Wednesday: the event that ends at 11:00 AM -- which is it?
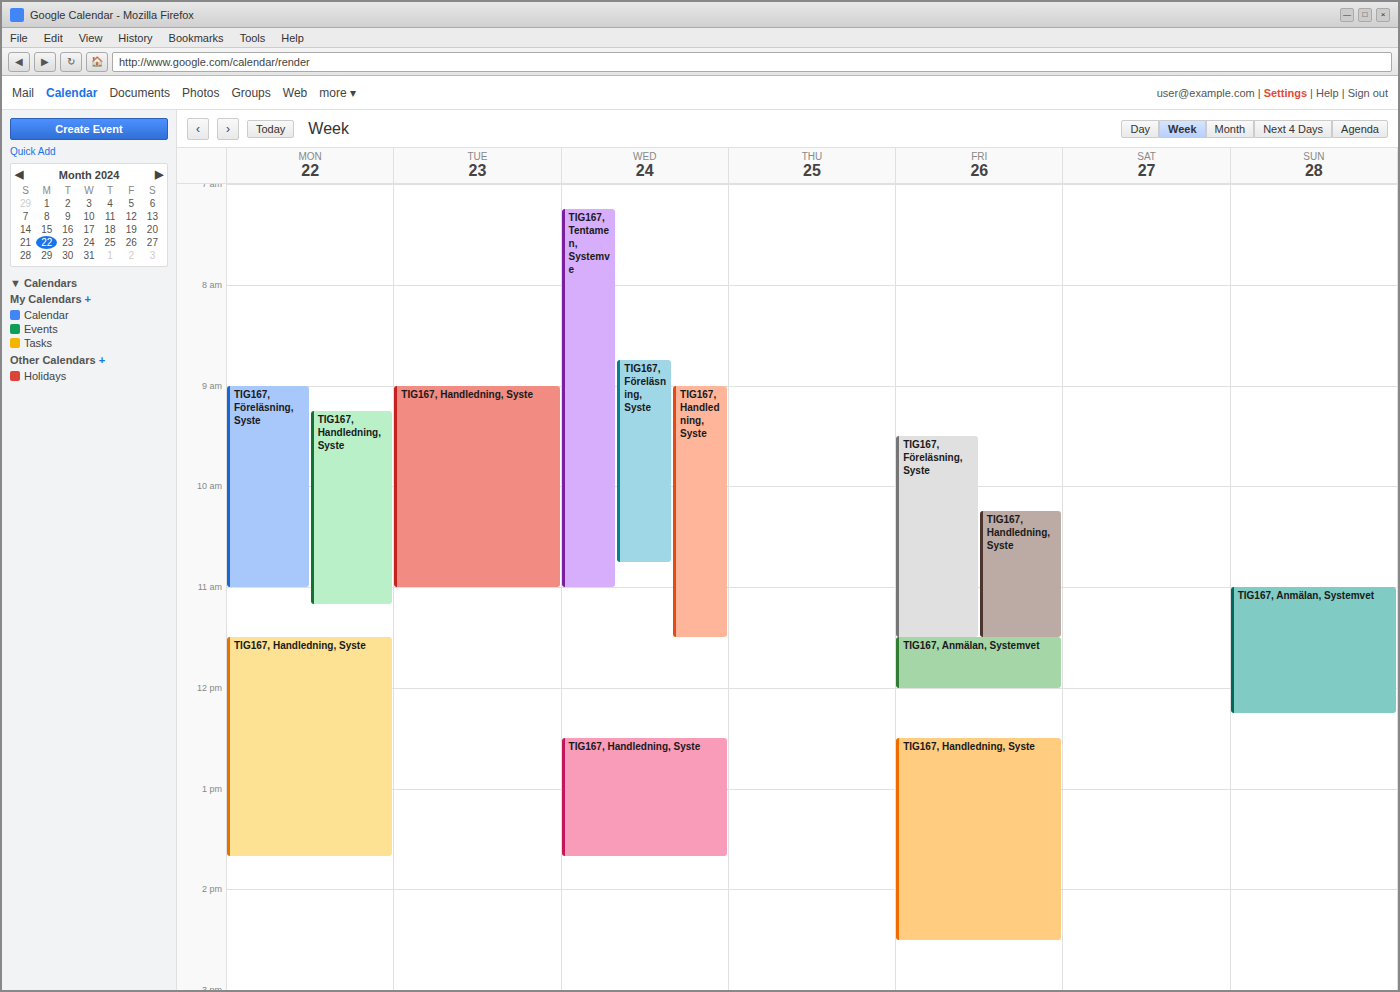
"TIG167, Tentamen, Systemve"